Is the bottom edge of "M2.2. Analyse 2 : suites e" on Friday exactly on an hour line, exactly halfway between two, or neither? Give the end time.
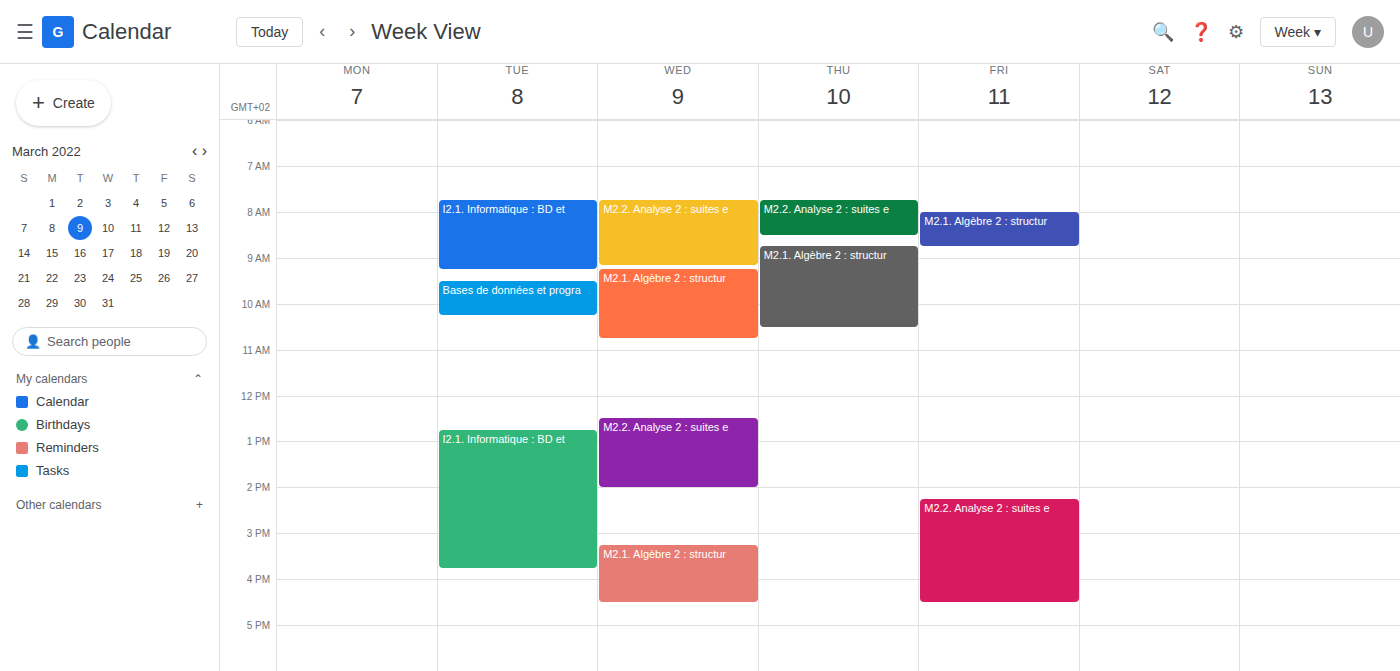
4:30 PM -- halfway between the 4 PM and 5 PM lines.